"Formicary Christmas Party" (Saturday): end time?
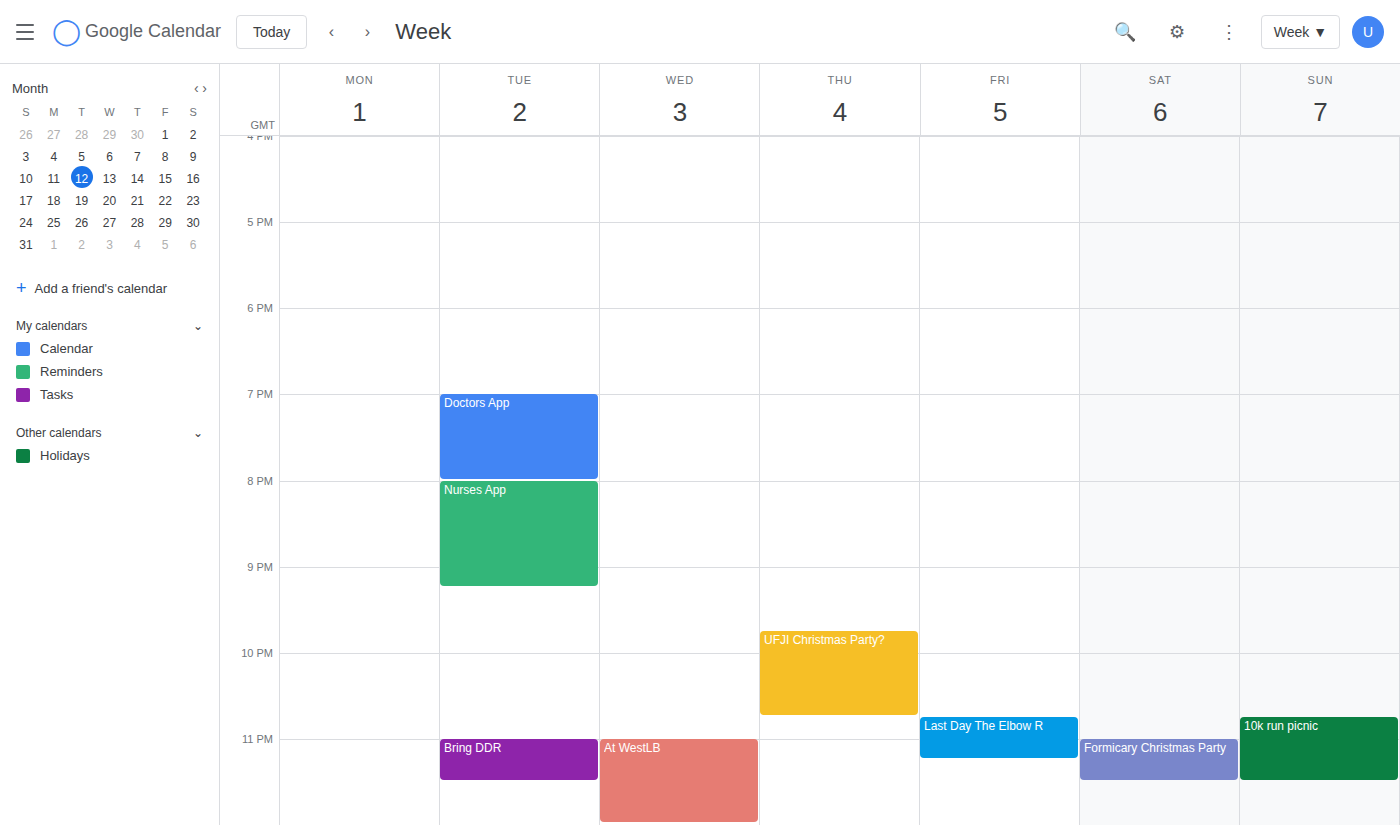
23:30